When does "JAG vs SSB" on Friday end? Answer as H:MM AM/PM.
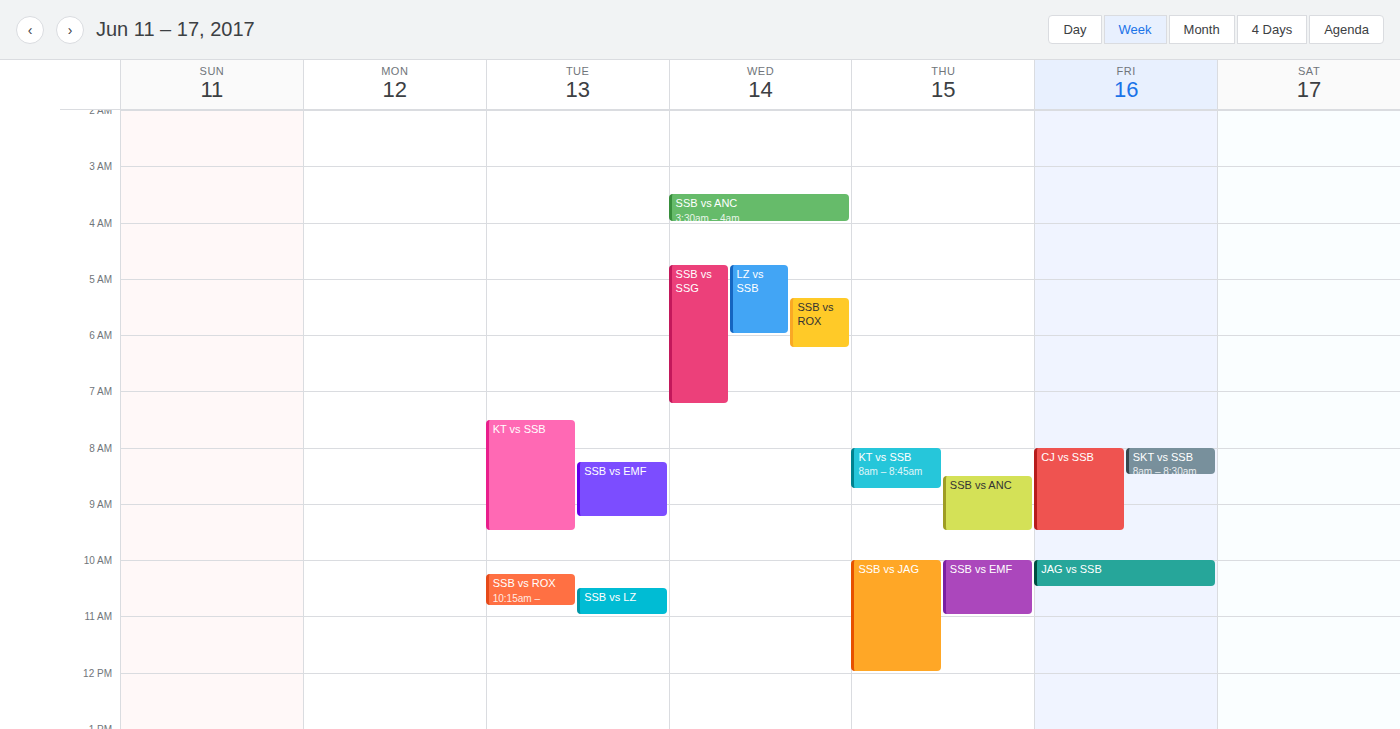
10:30 AM